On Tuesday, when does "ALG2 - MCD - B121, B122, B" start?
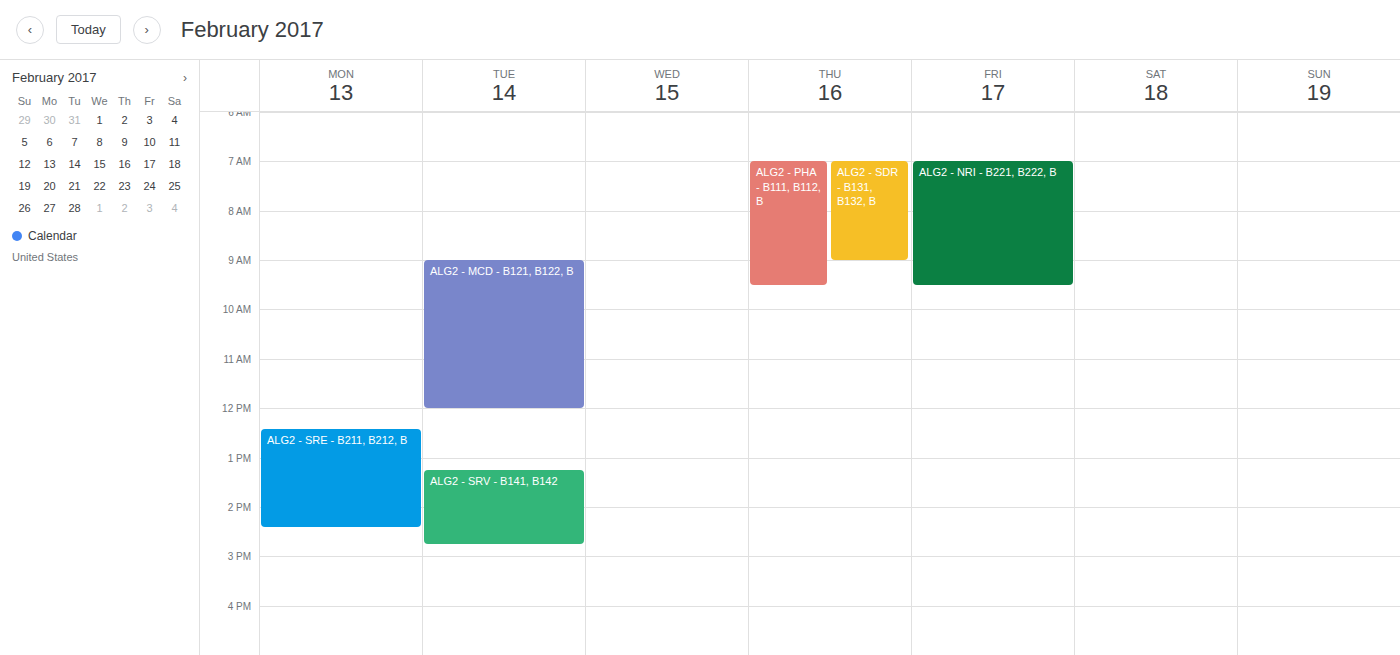
09:00